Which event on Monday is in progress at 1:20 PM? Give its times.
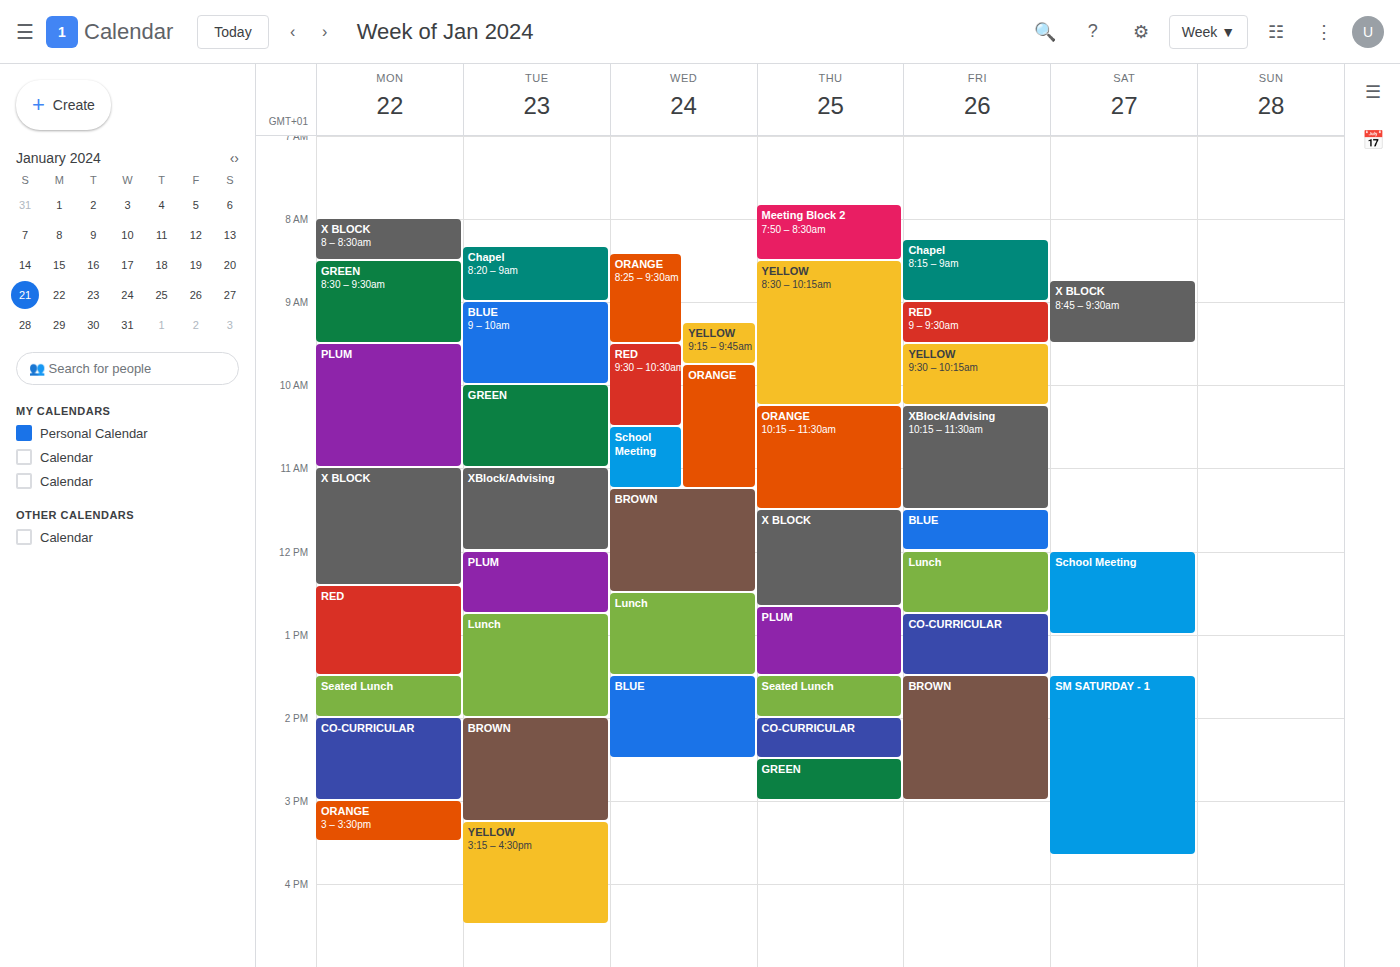
"RED", 12:25 PM to 1:30 PM